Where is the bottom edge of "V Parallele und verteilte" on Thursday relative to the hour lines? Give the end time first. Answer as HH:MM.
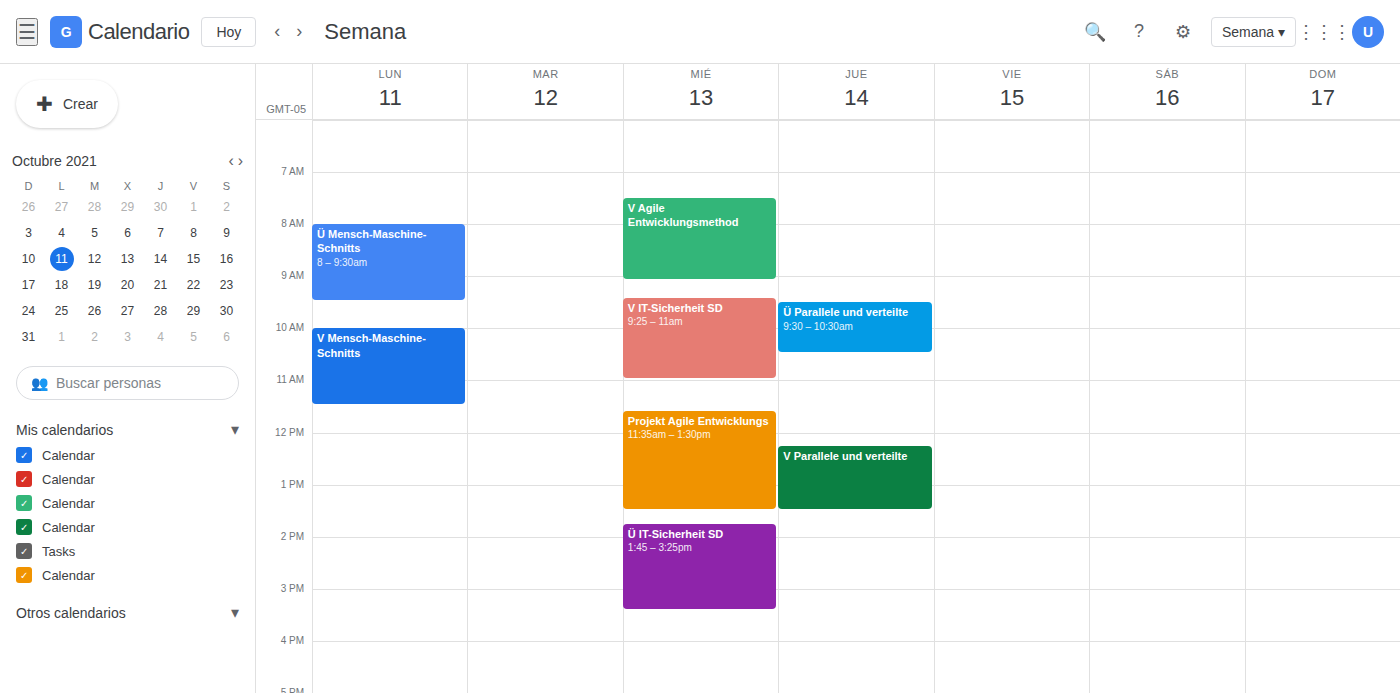
13:30 -- halfway between the 13:00 and 14:00 lines.